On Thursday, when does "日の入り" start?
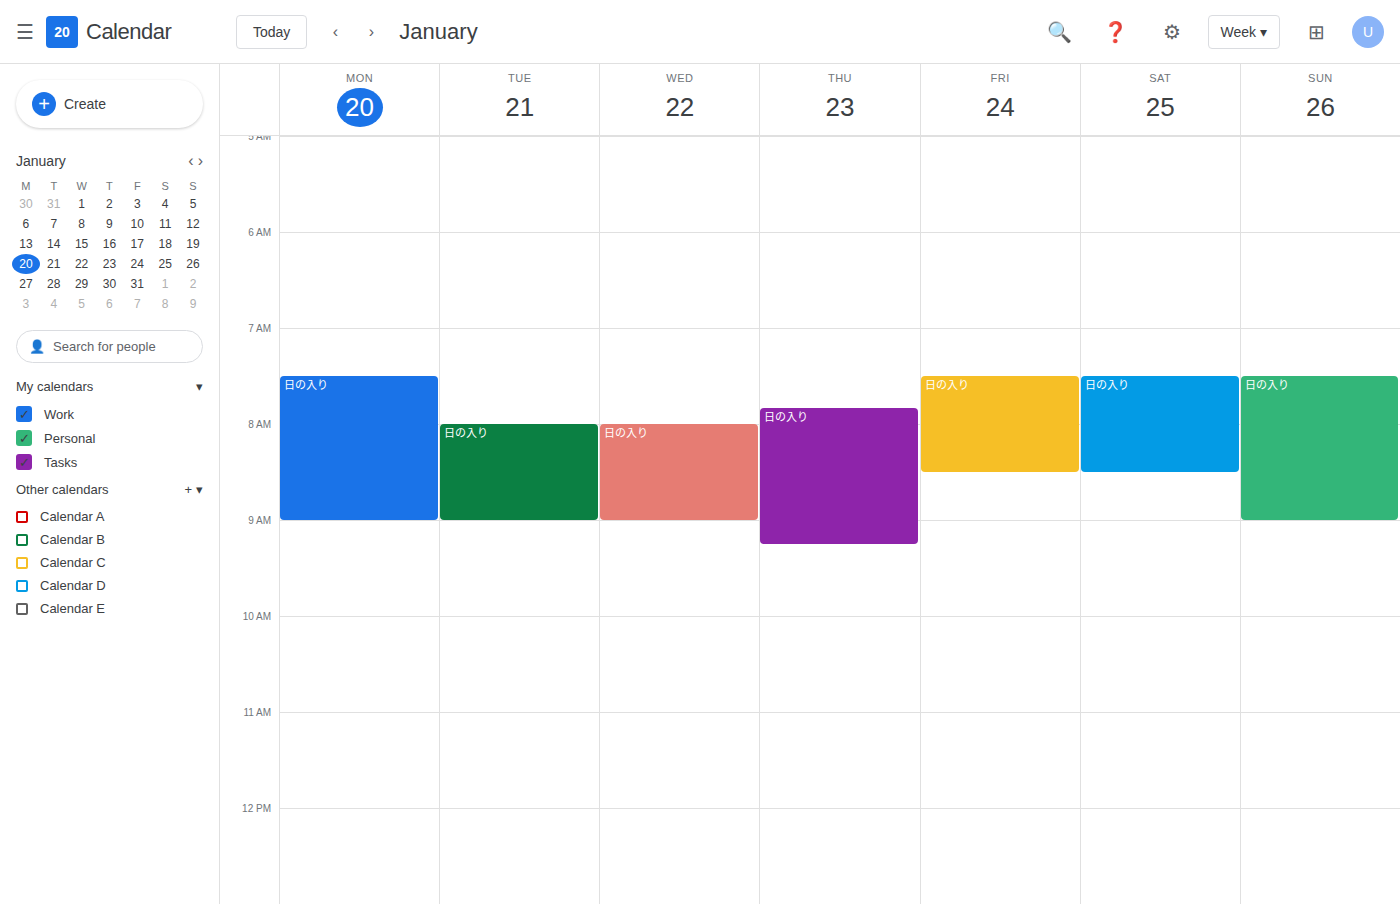
07:50